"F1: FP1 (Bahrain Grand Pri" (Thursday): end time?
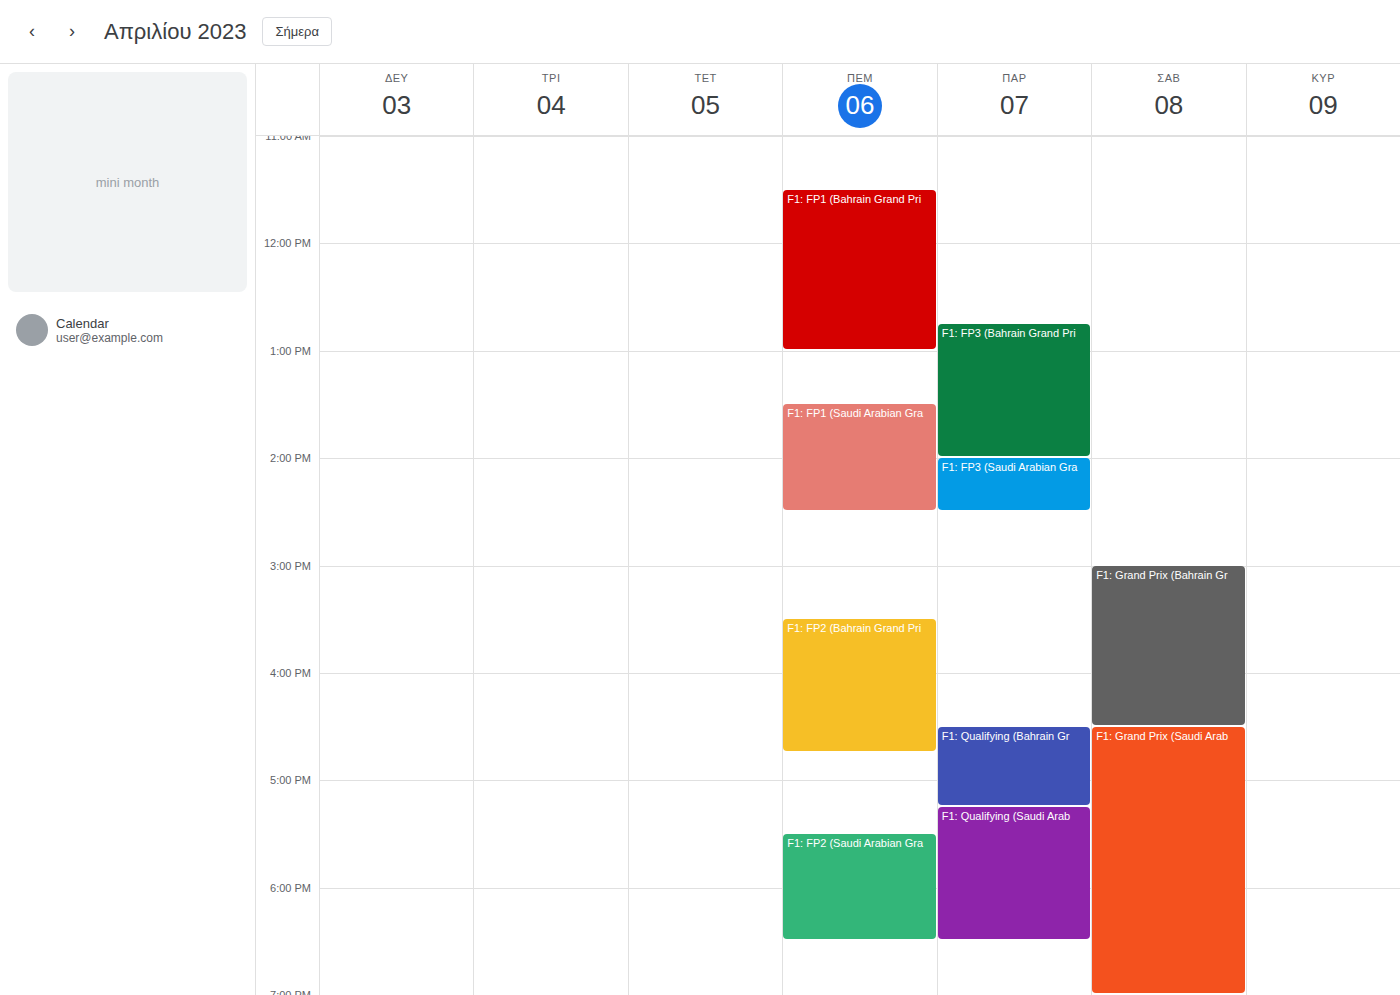
1:00 PM